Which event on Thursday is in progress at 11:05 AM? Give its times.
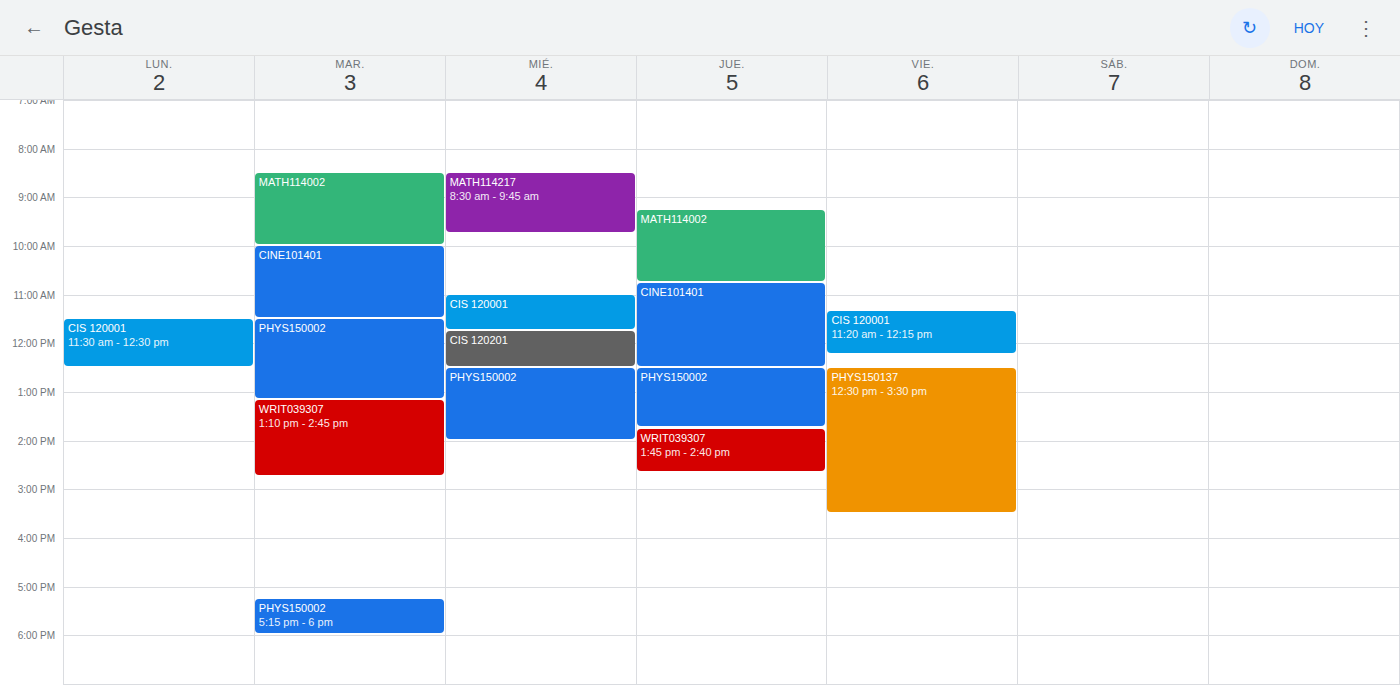
"CINE101401", 10:45 AM to 12:30 PM